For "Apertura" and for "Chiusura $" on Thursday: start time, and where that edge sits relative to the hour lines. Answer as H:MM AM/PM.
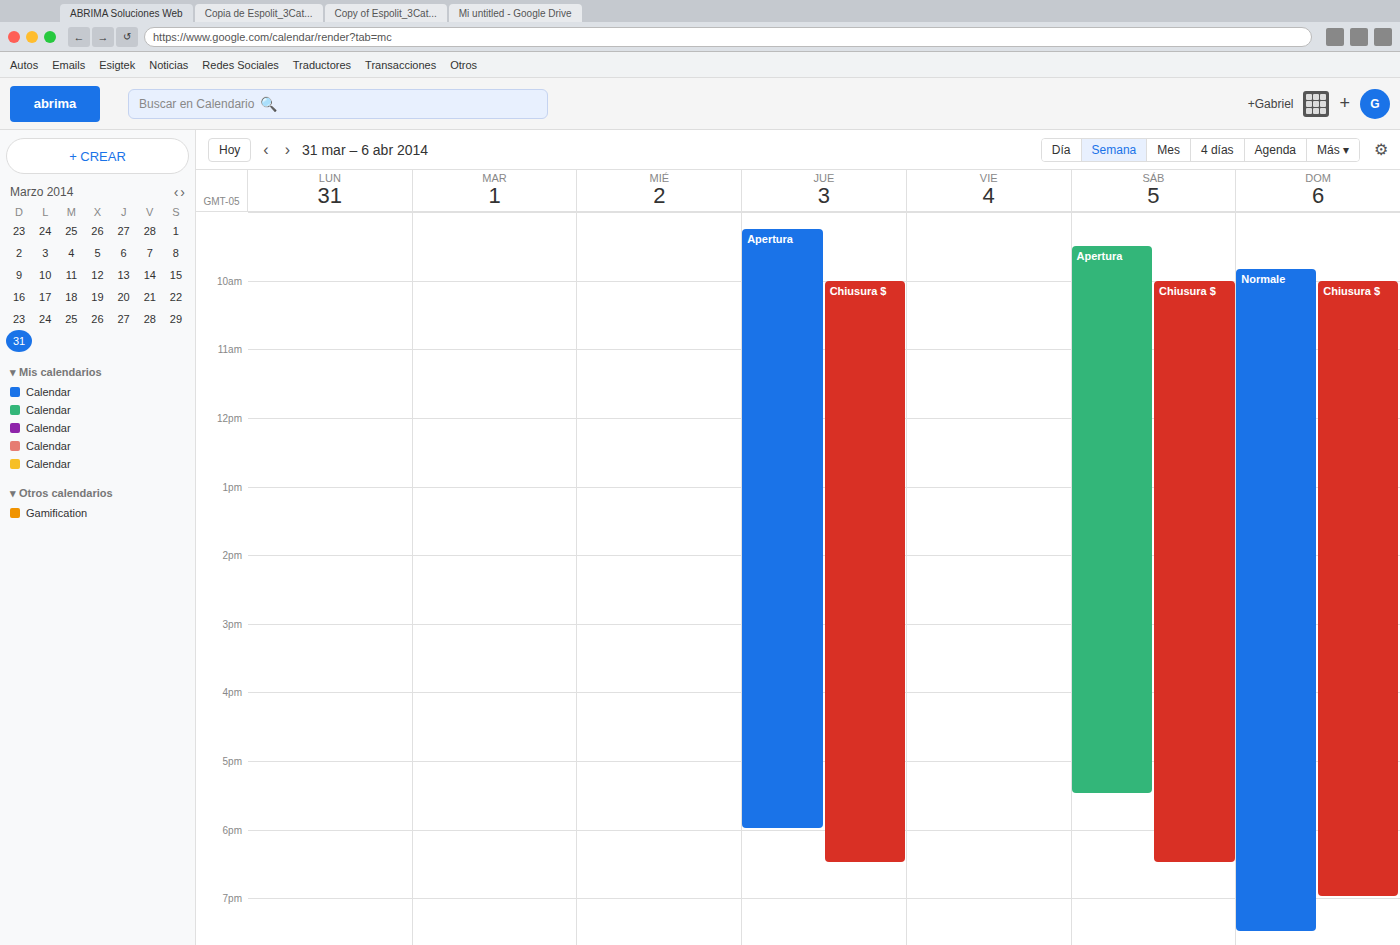
"Apertura": 9:15 AM, neither: a quarter of the way from the 9 AM line to the 10 AM line. "Chiusura $": 10:00 AM, exactly on the 10 AM line.